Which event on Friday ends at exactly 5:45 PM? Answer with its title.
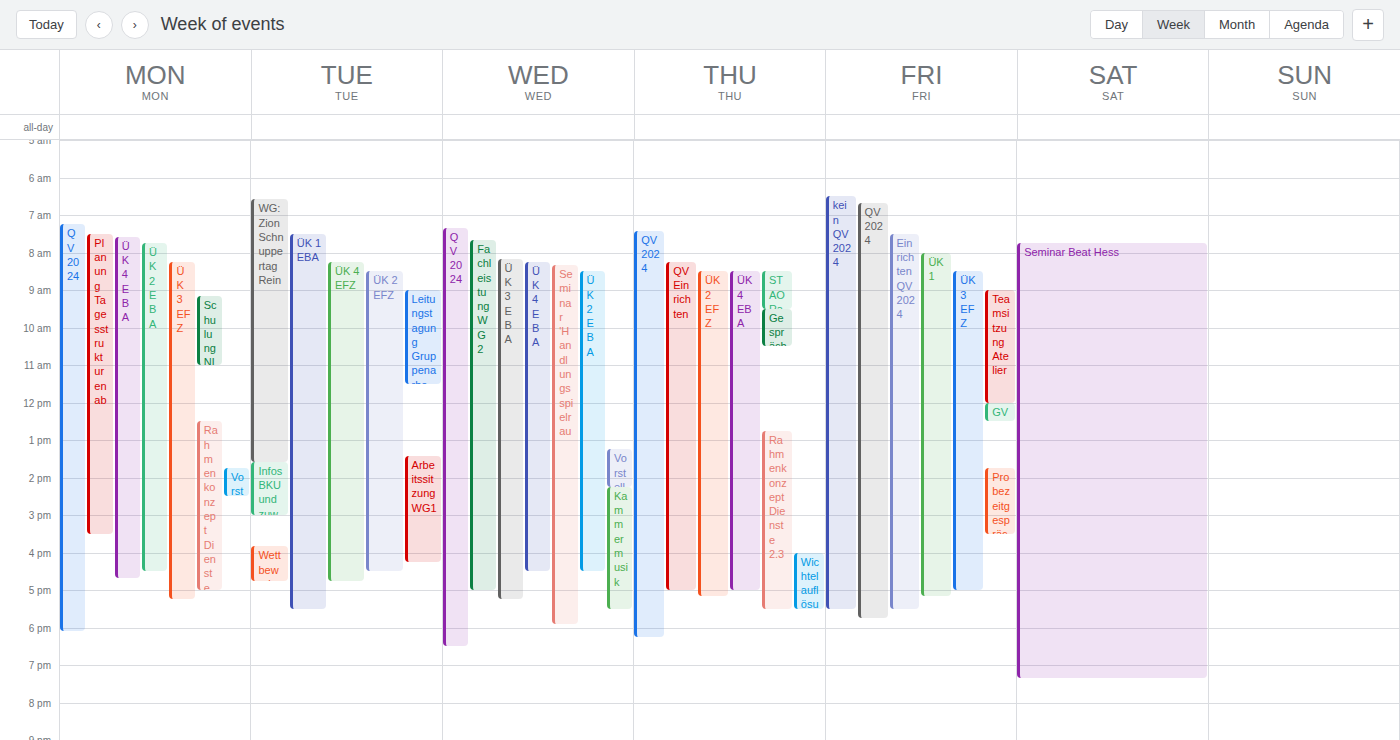
"QV 2024"